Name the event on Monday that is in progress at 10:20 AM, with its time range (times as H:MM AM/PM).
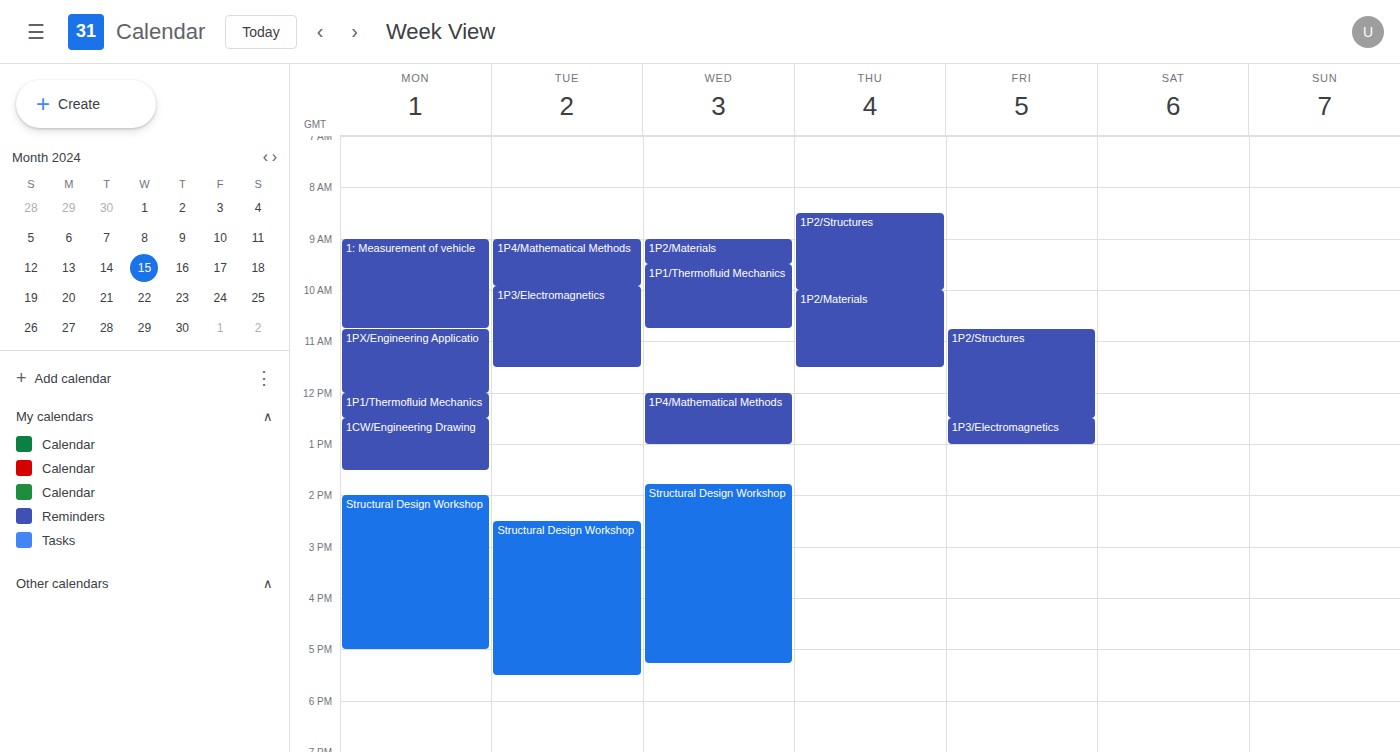
"1: Measurement of vehicle", 9:00 AM to 10:45 AM